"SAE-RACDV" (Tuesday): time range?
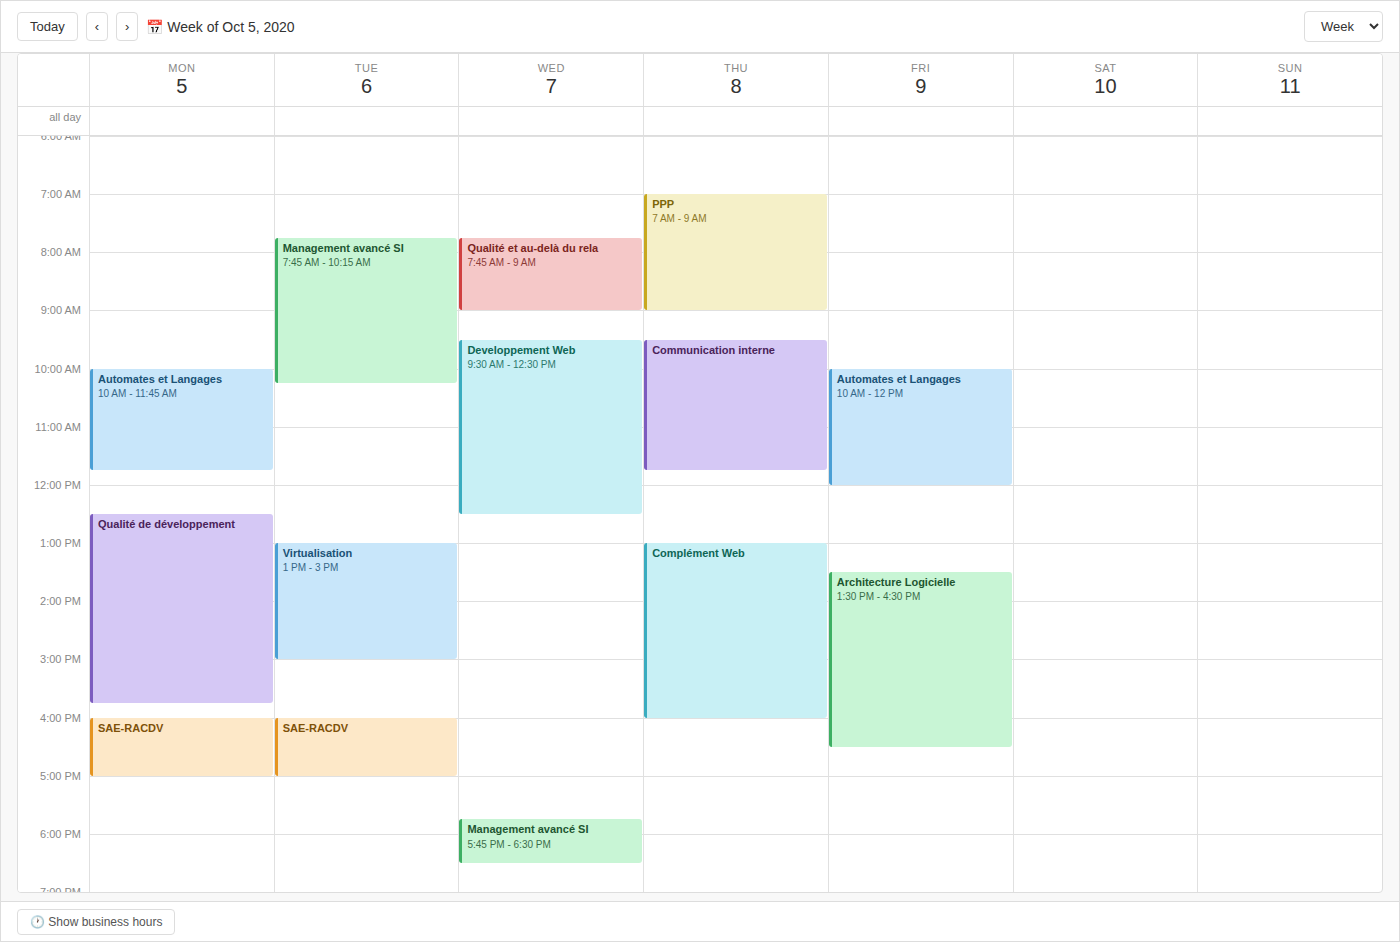
4:00 PM to 5:00 PM